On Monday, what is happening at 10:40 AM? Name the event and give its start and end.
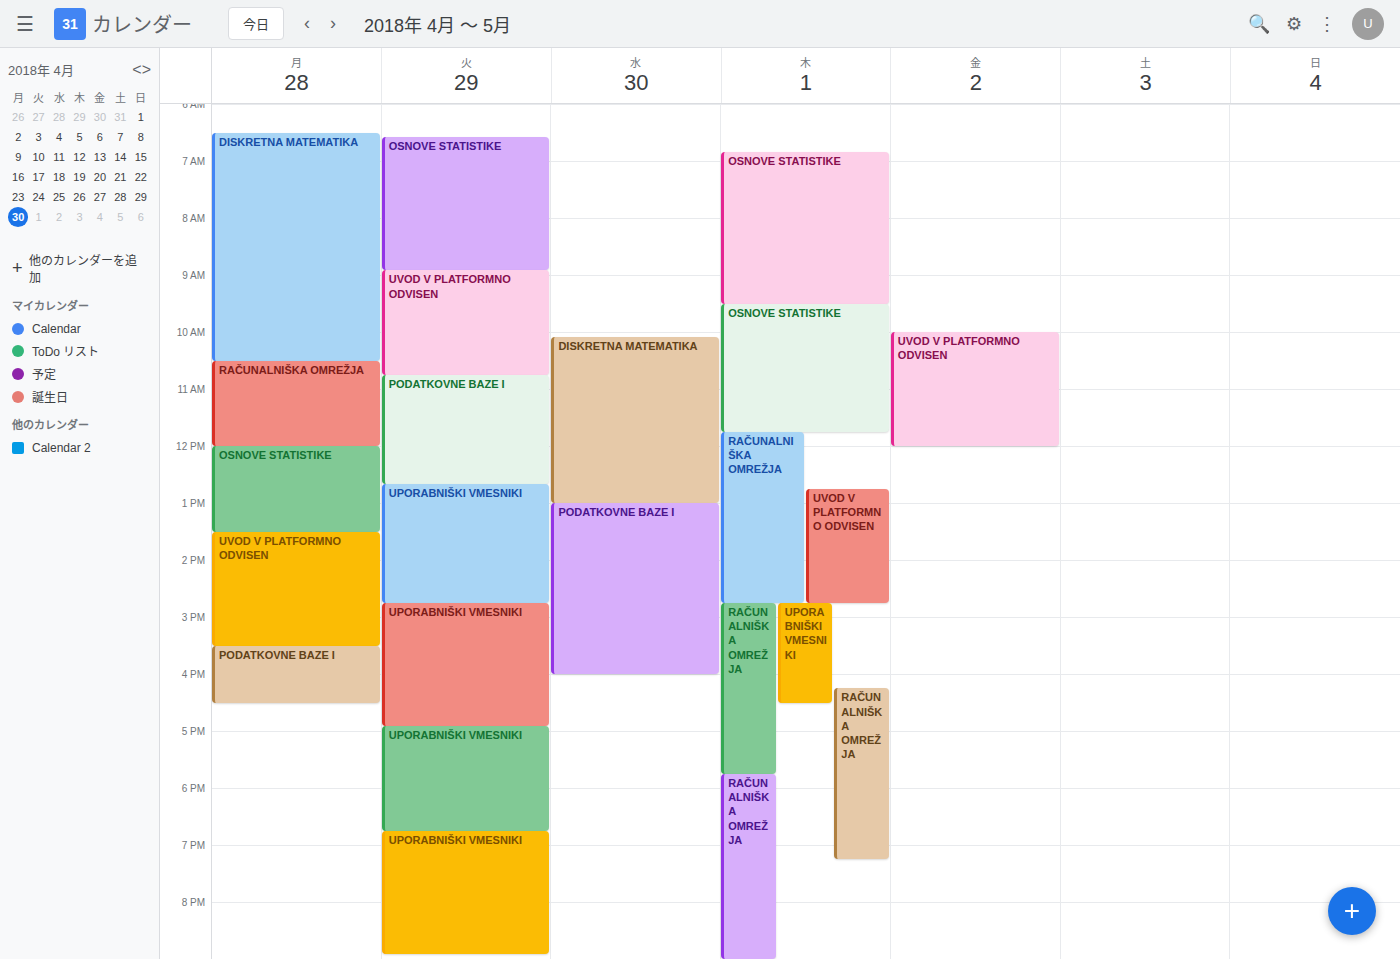
"RAČUNALNIŠKA OMREŽJA", 10:30 AM to 12:00 PM